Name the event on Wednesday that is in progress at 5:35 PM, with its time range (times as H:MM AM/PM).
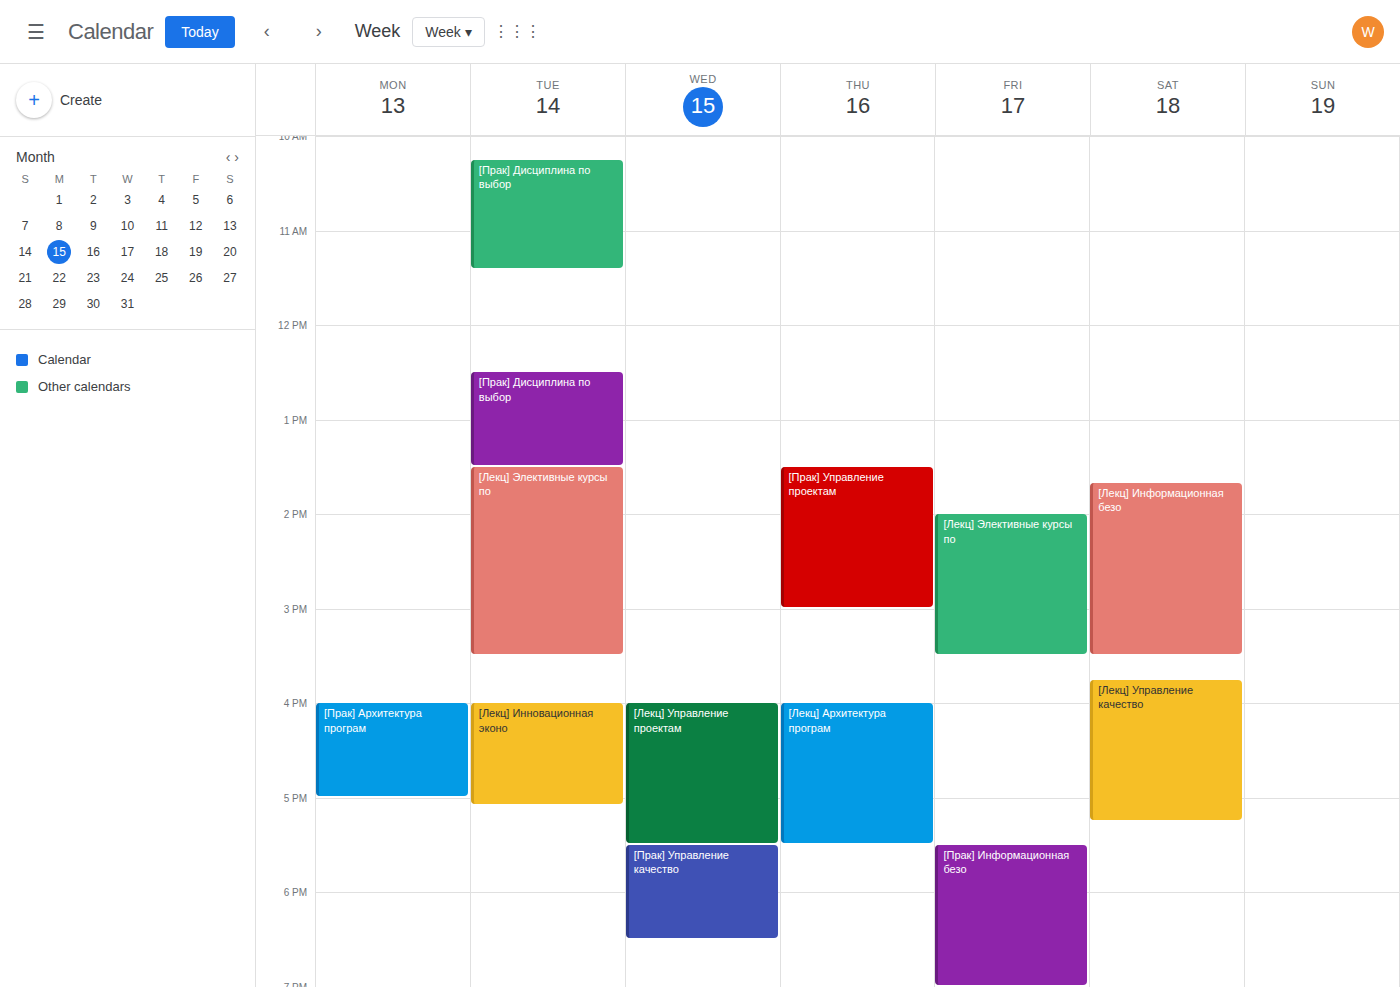
"[Прак] Управление качество", 5:30 PM to 6:30 PM